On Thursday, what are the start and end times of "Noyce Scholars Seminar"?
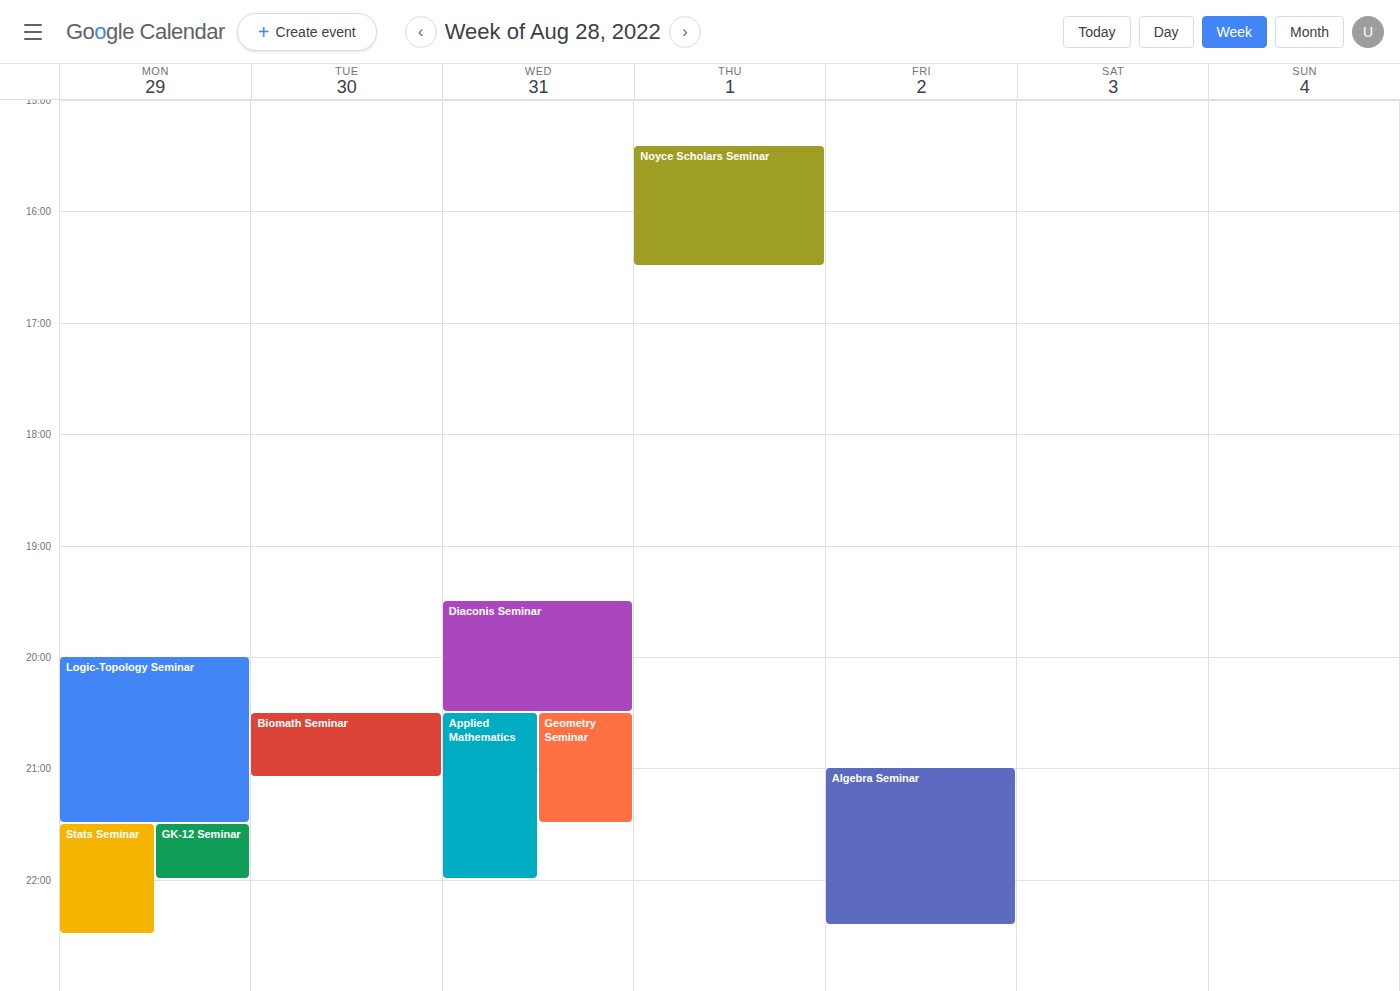
3:25 PM to 4:30 PM